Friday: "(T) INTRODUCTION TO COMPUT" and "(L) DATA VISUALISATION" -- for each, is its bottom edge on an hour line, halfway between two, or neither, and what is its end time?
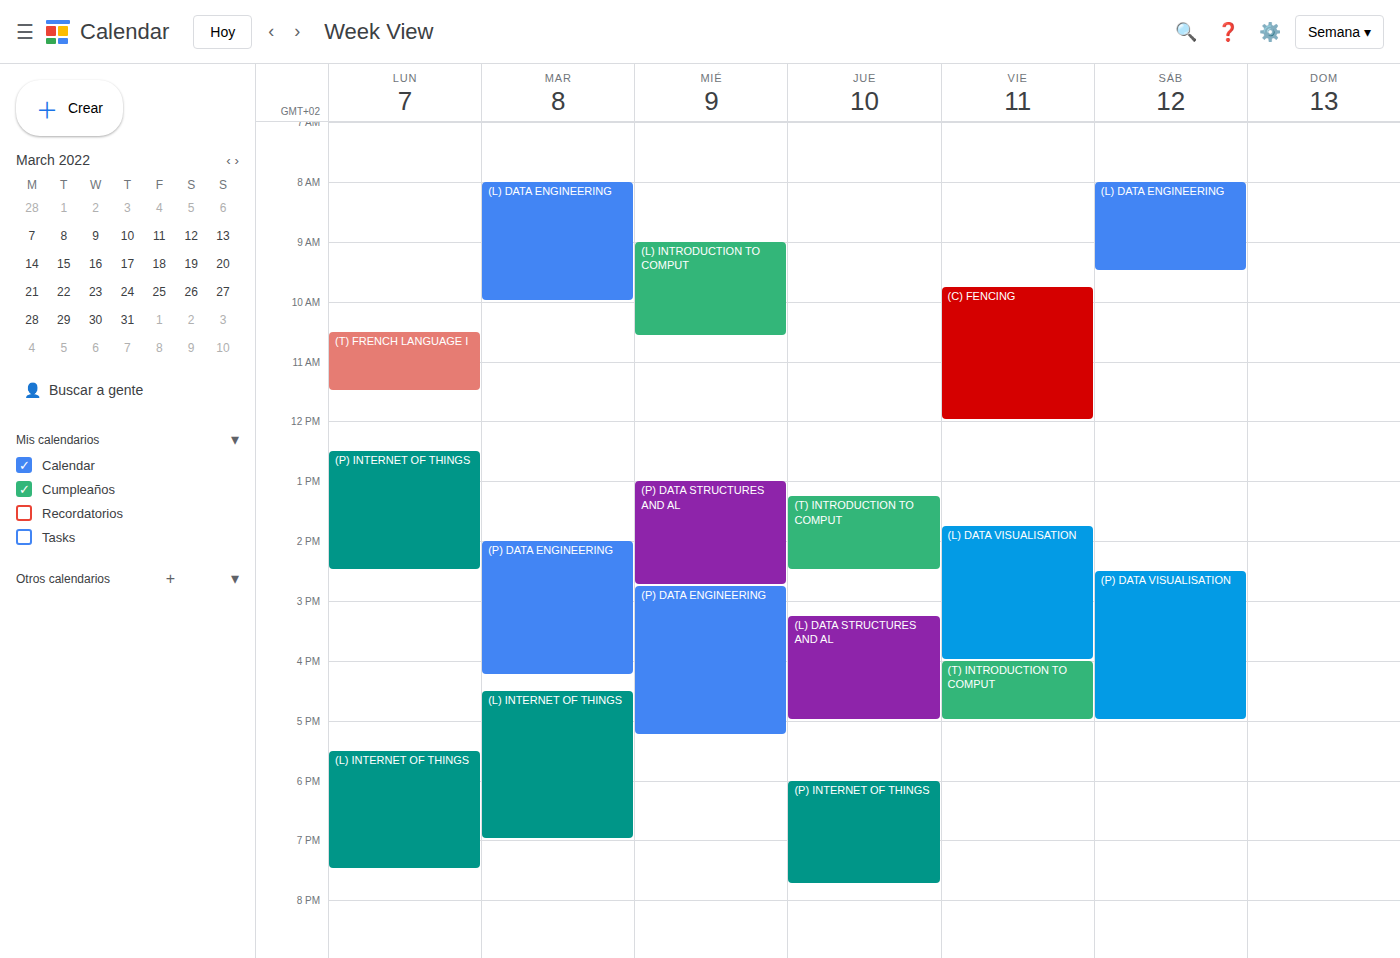
"(T) INTRODUCTION TO COMPUT": 5:00 PM, exactly on the 5 PM line. "(L) DATA VISUALISATION": 4:00 PM, exactly on the 4 PM line.